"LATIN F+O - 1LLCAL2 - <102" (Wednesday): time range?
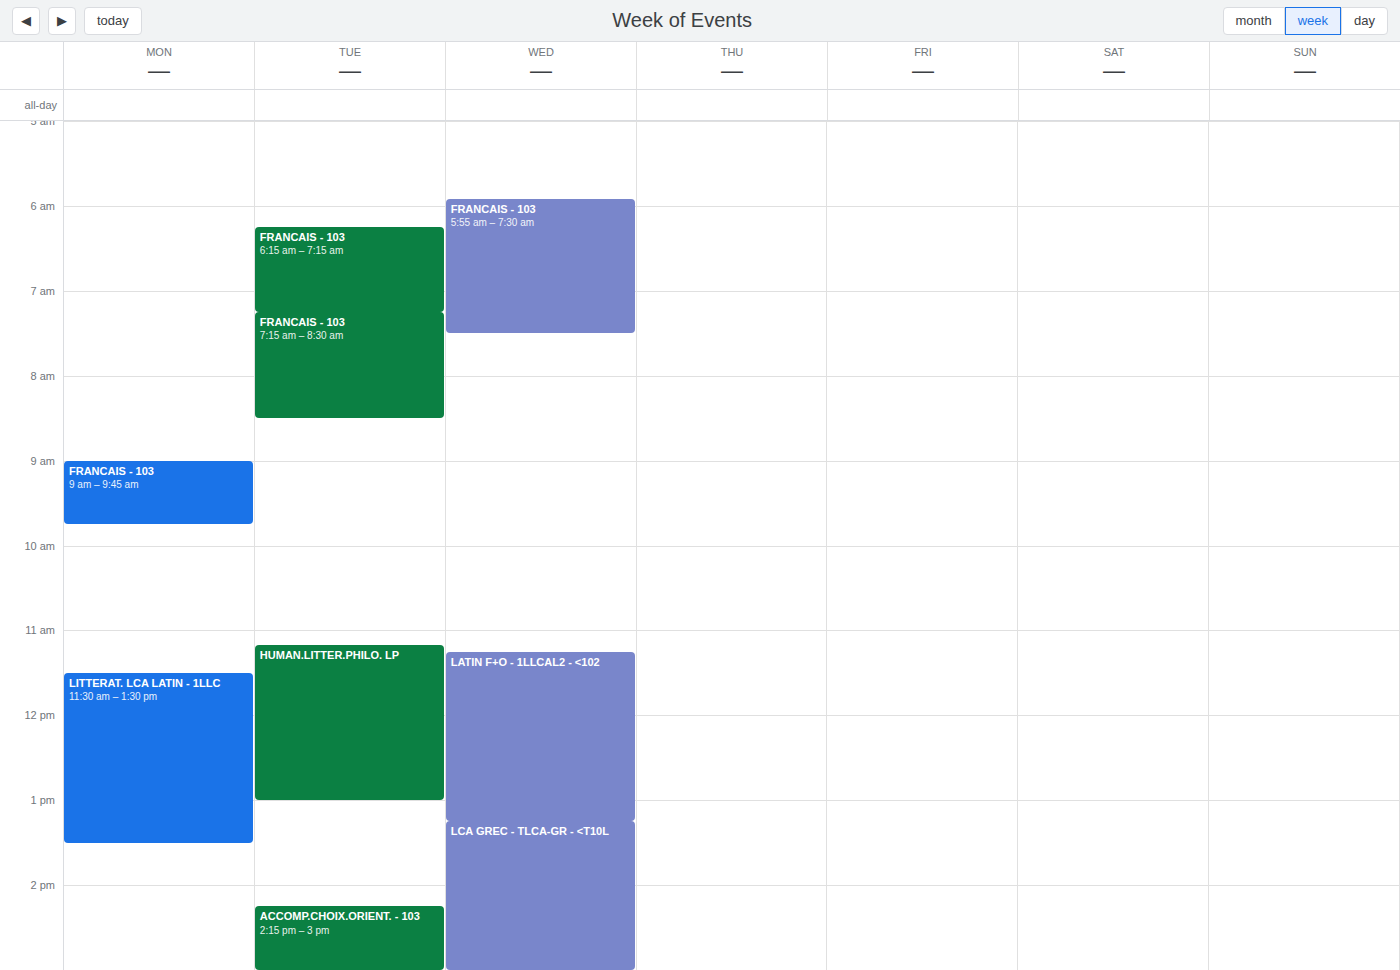
11:15 to 13:15